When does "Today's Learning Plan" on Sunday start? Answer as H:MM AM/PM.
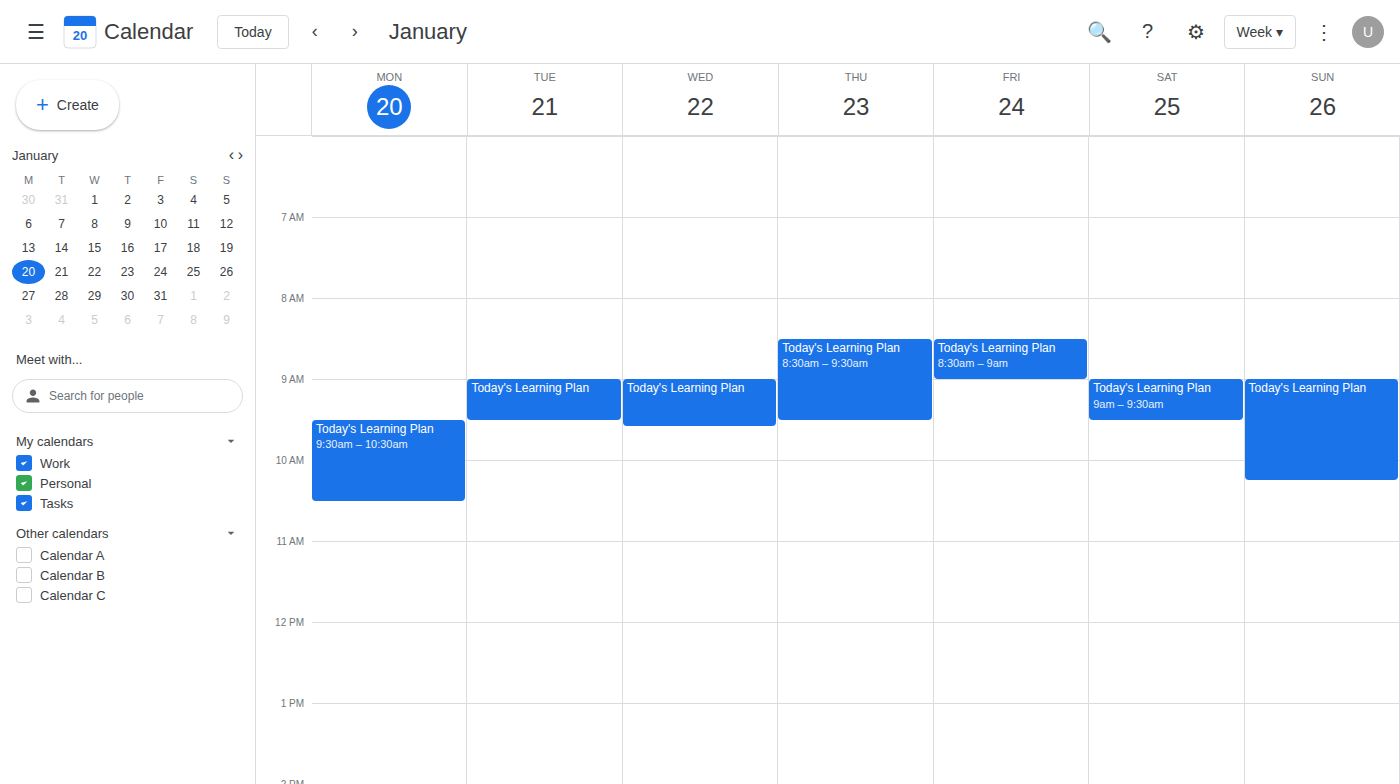
9:00 AM